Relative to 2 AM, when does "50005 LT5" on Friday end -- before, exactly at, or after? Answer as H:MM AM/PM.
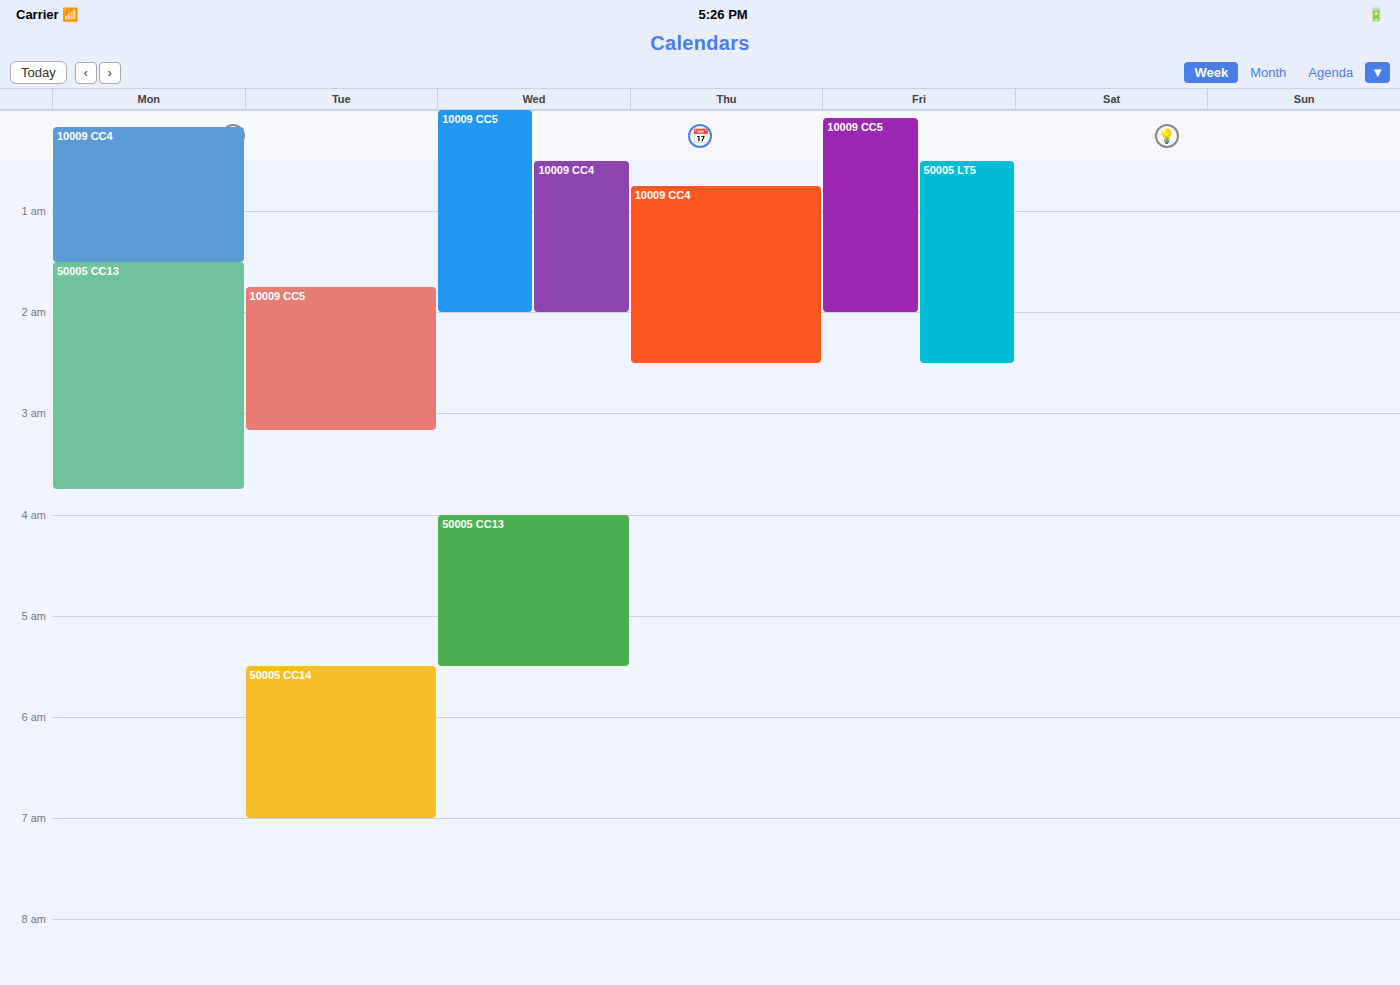
2:30 AM -- after 2 AM, 30 minutes below the 2 AM line.